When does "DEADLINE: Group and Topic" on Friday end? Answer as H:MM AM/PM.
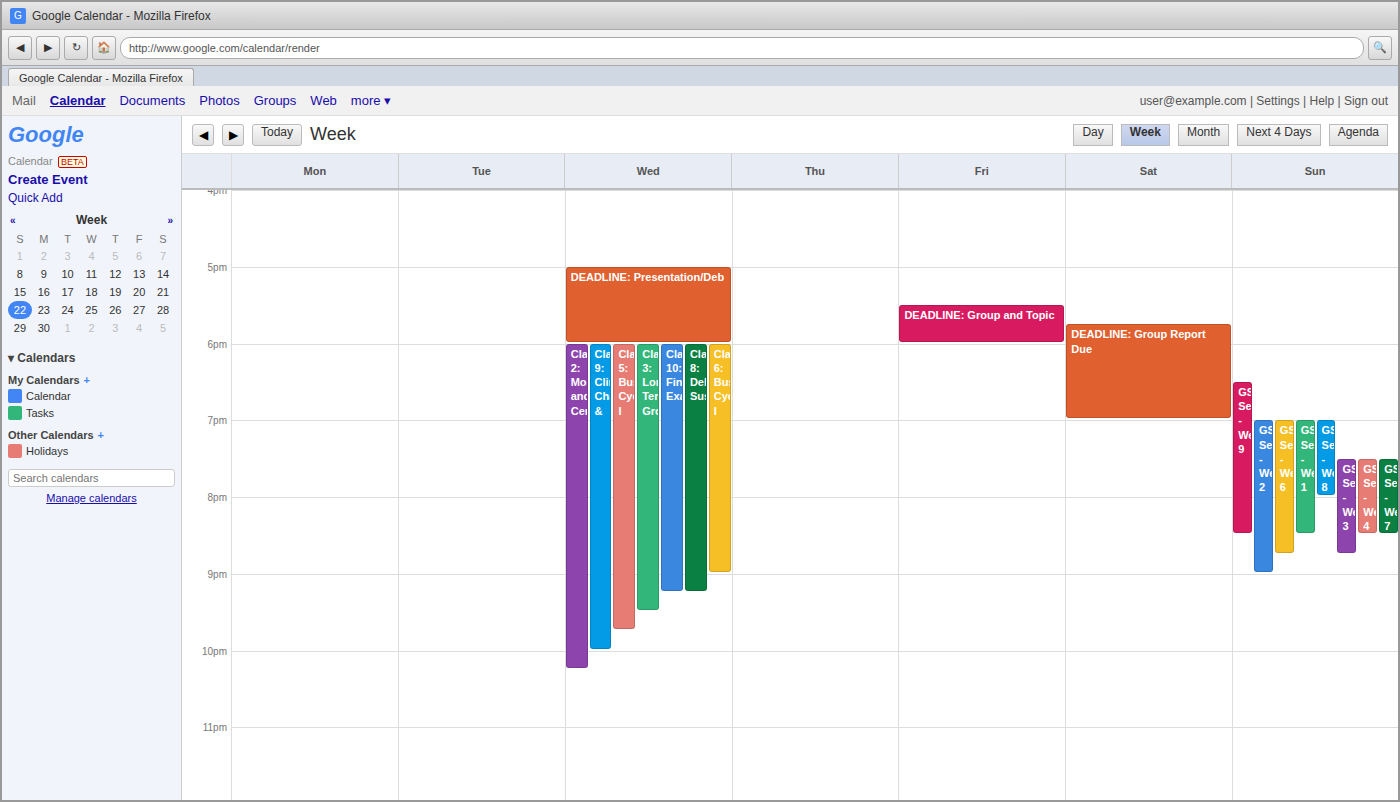
6:00 PM